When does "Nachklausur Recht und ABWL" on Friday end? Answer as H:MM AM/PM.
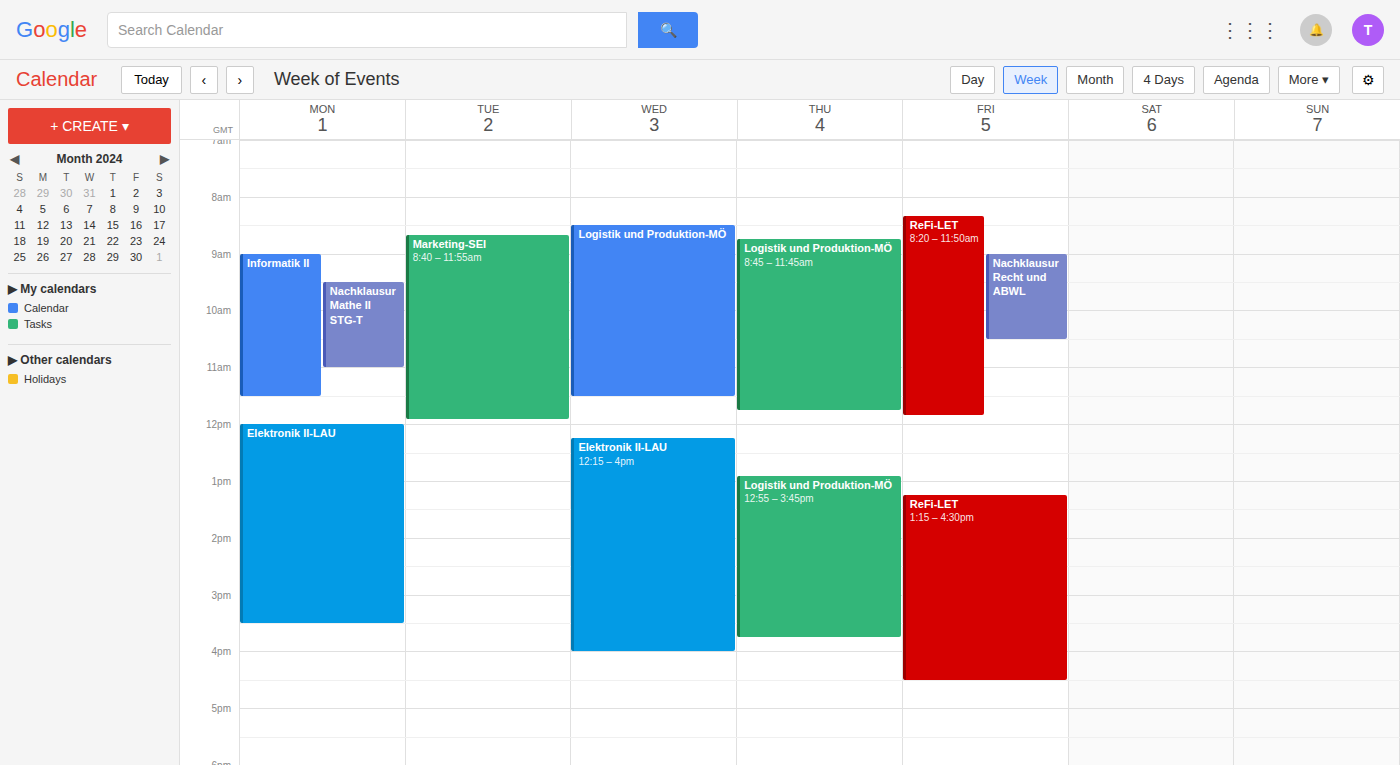
10:30 AM